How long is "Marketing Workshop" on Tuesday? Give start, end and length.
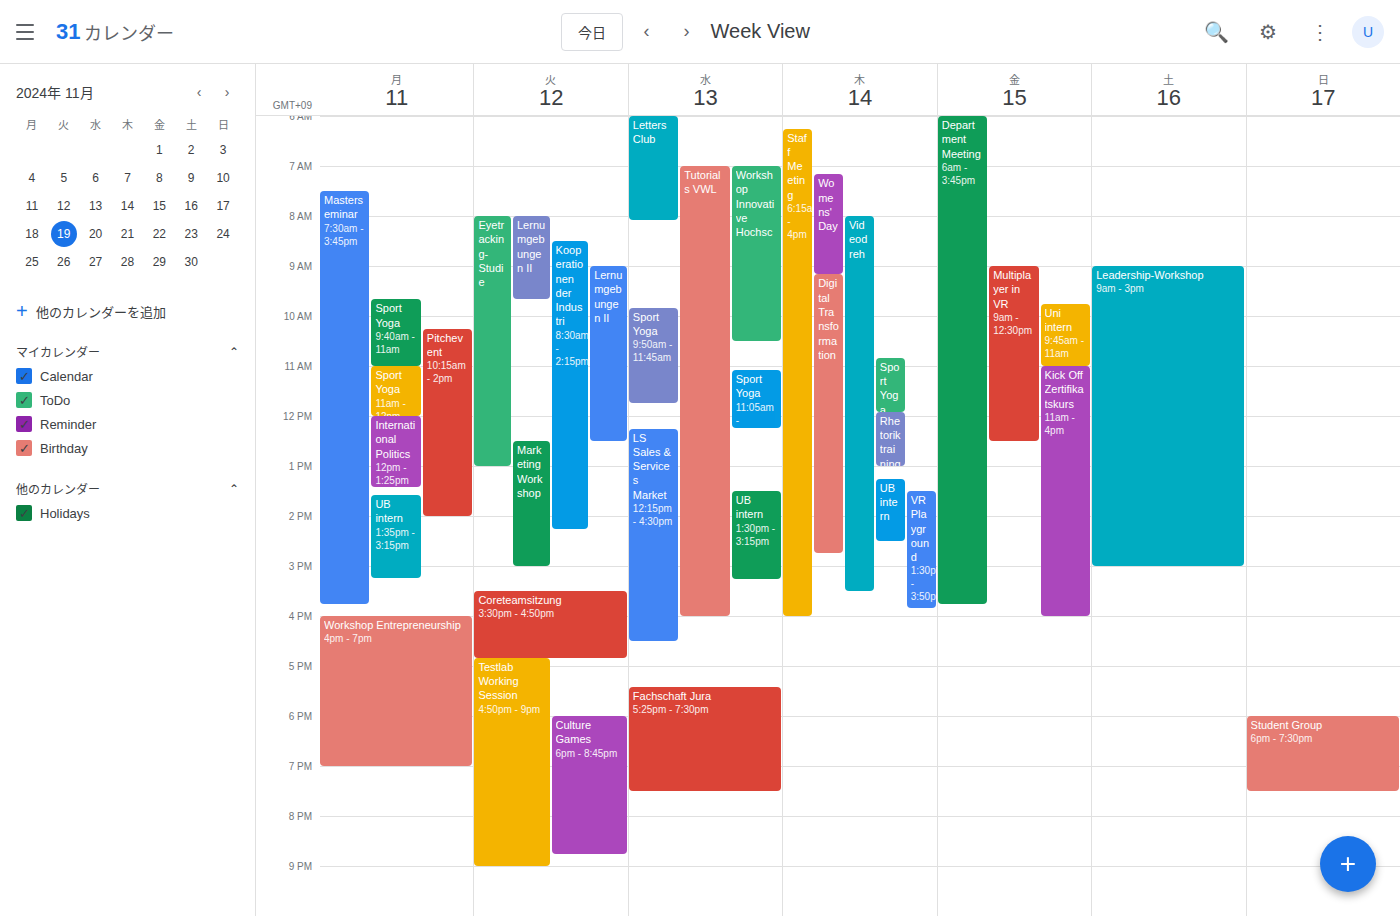
12:30 PM to 3:00 PM, 2 hours 30 minutes